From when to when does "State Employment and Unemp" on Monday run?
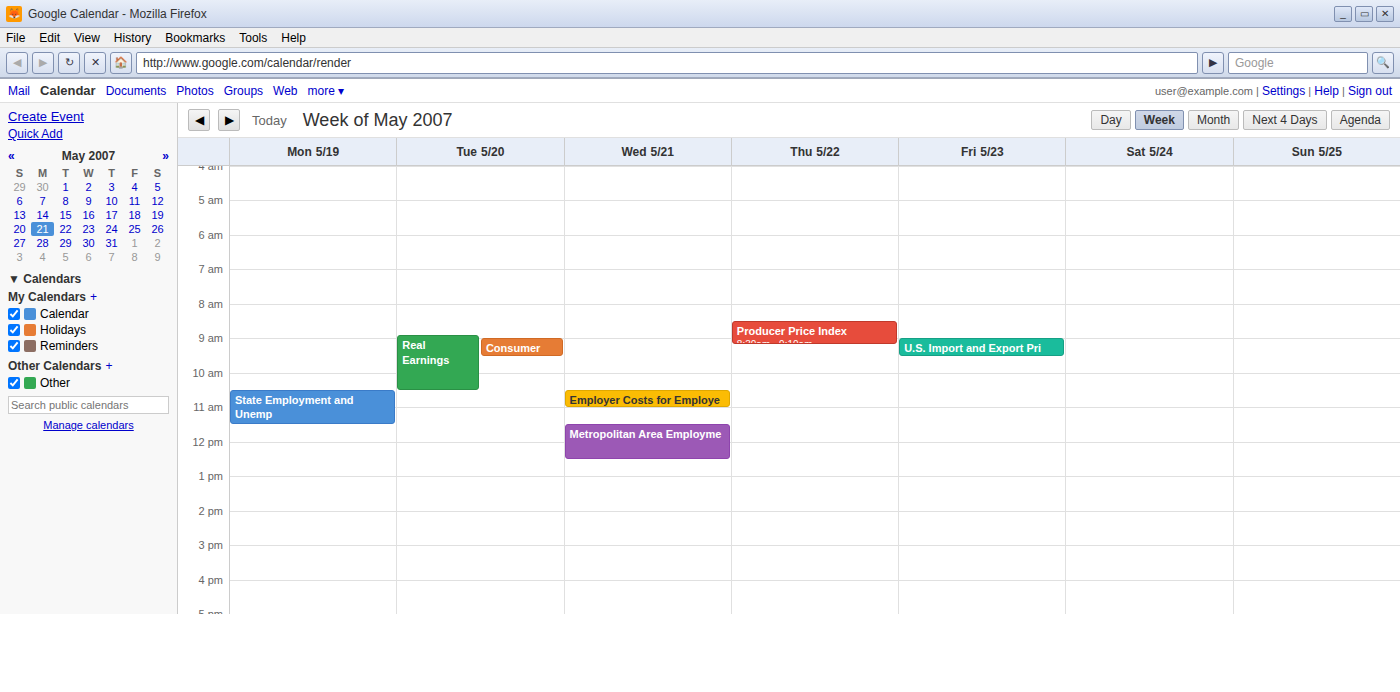
10:30 AM to 11:30 AM